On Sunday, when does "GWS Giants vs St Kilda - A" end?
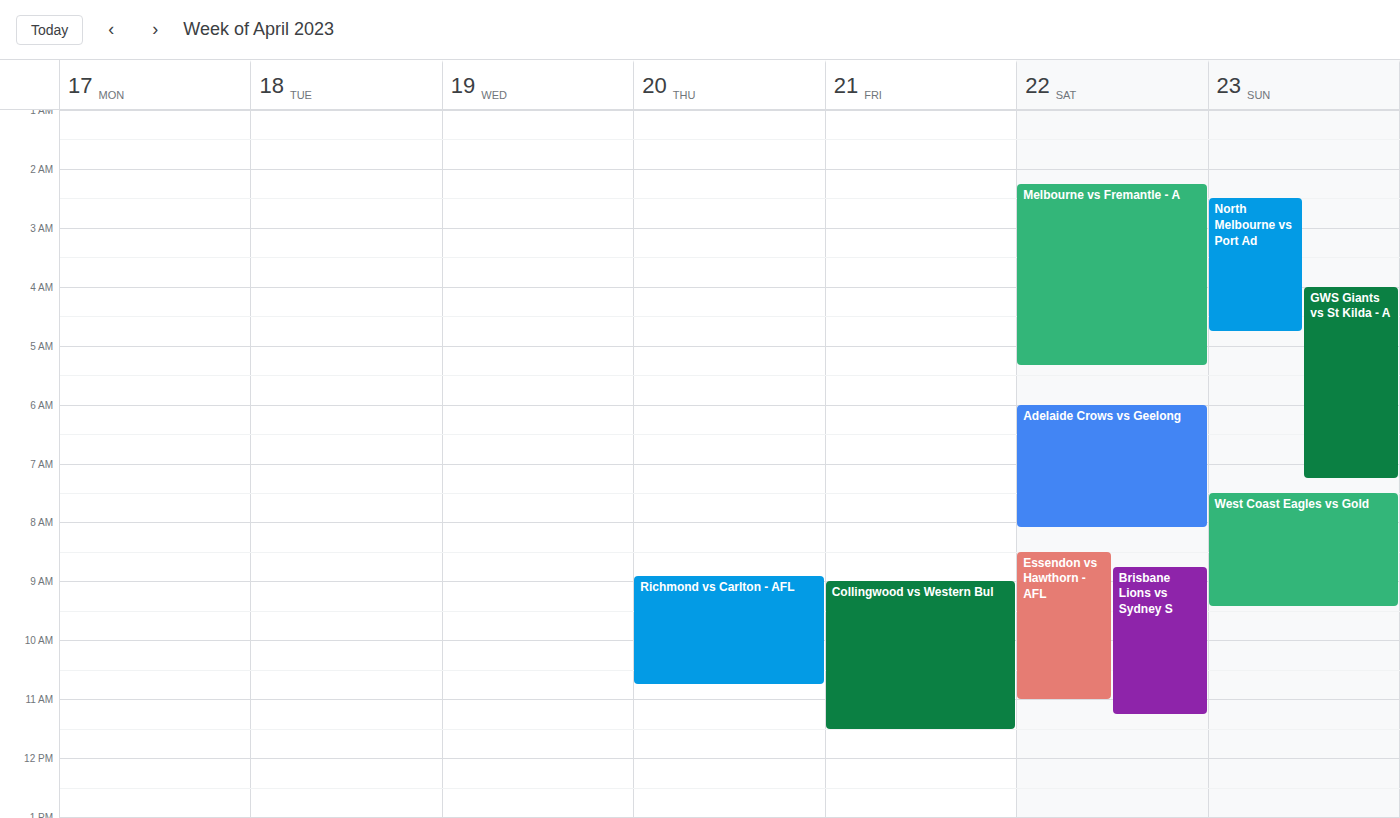
7:15 AM